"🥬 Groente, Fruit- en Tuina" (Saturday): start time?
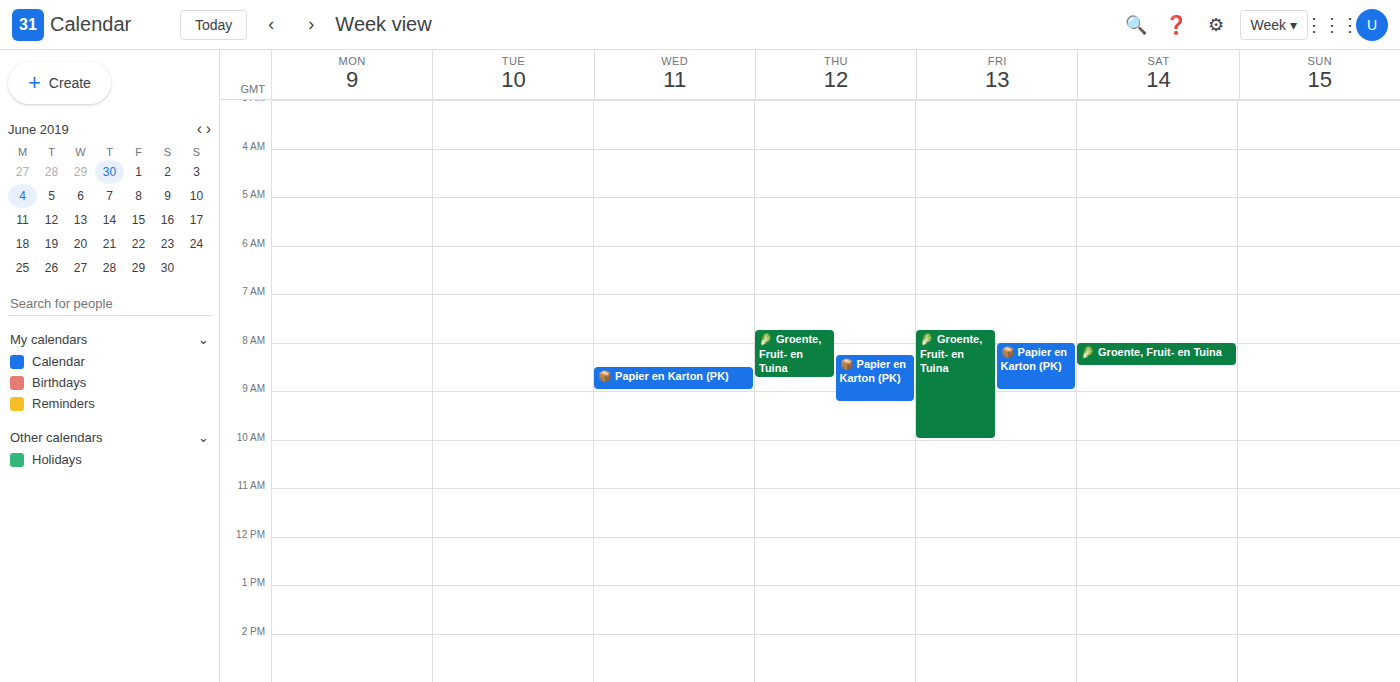
08:00